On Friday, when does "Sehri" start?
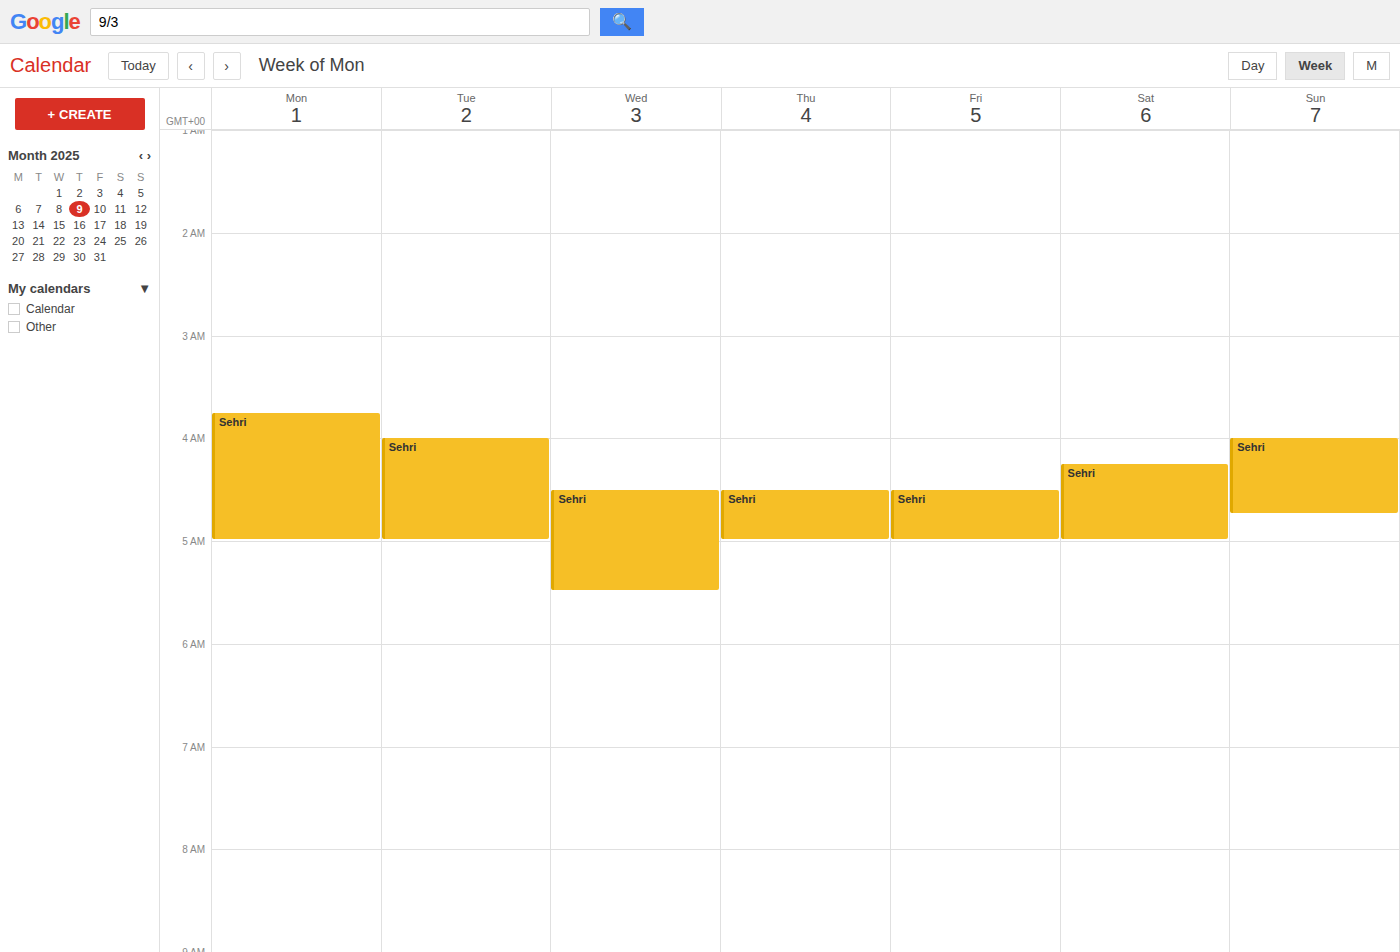
4:30 AM